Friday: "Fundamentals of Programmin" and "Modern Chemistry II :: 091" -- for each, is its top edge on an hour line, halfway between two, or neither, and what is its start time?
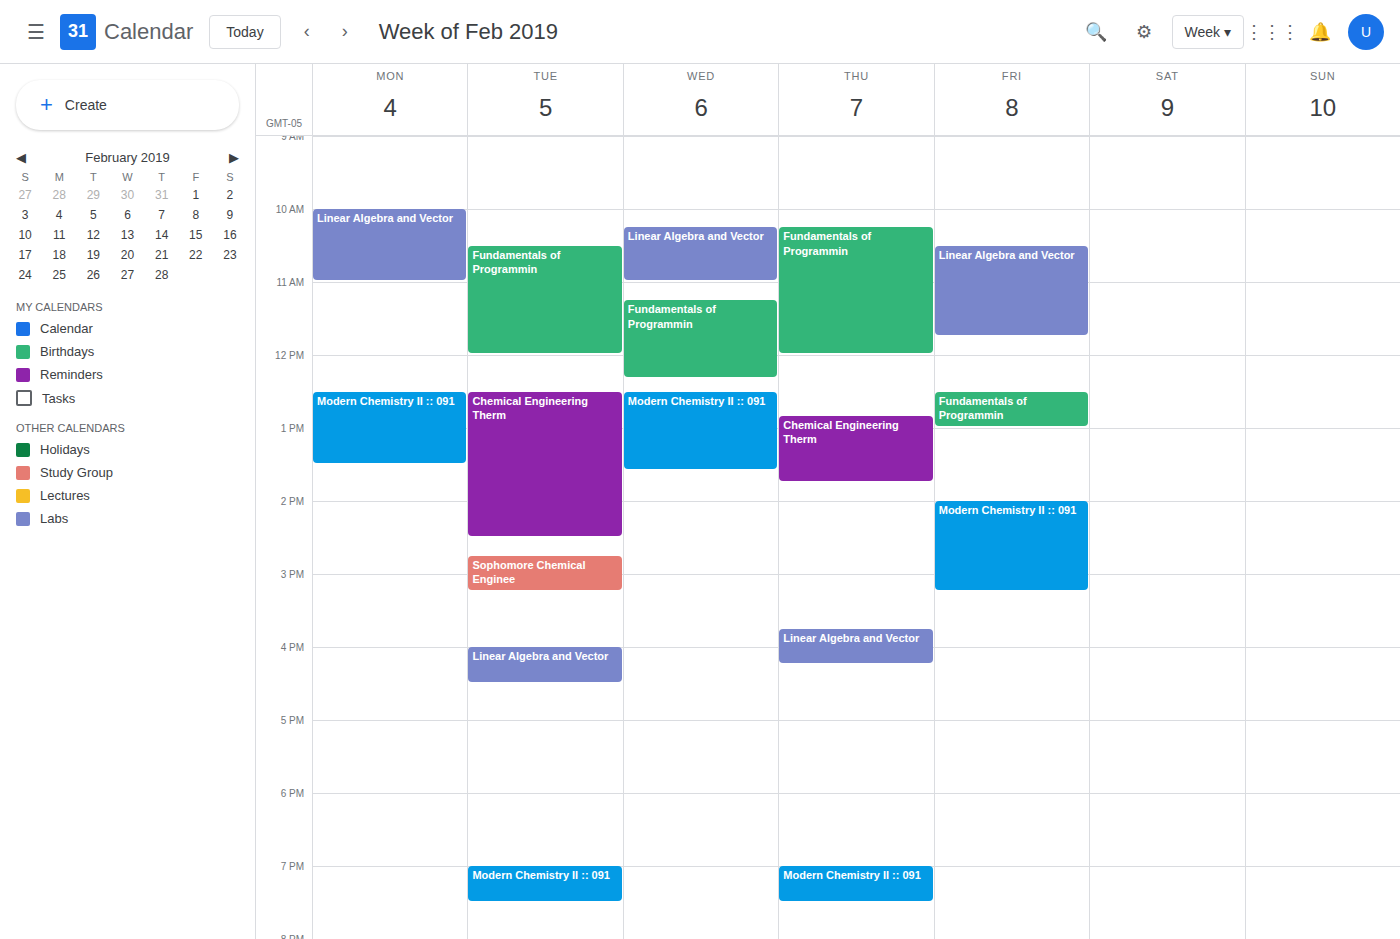
"Fundamentals of Programmin": 12:30 PM, halfway between the 12 PM and 1 PM lines. "Modern Chemistry II :: 091": 2:00 PM, exactly on the 2 PM line.